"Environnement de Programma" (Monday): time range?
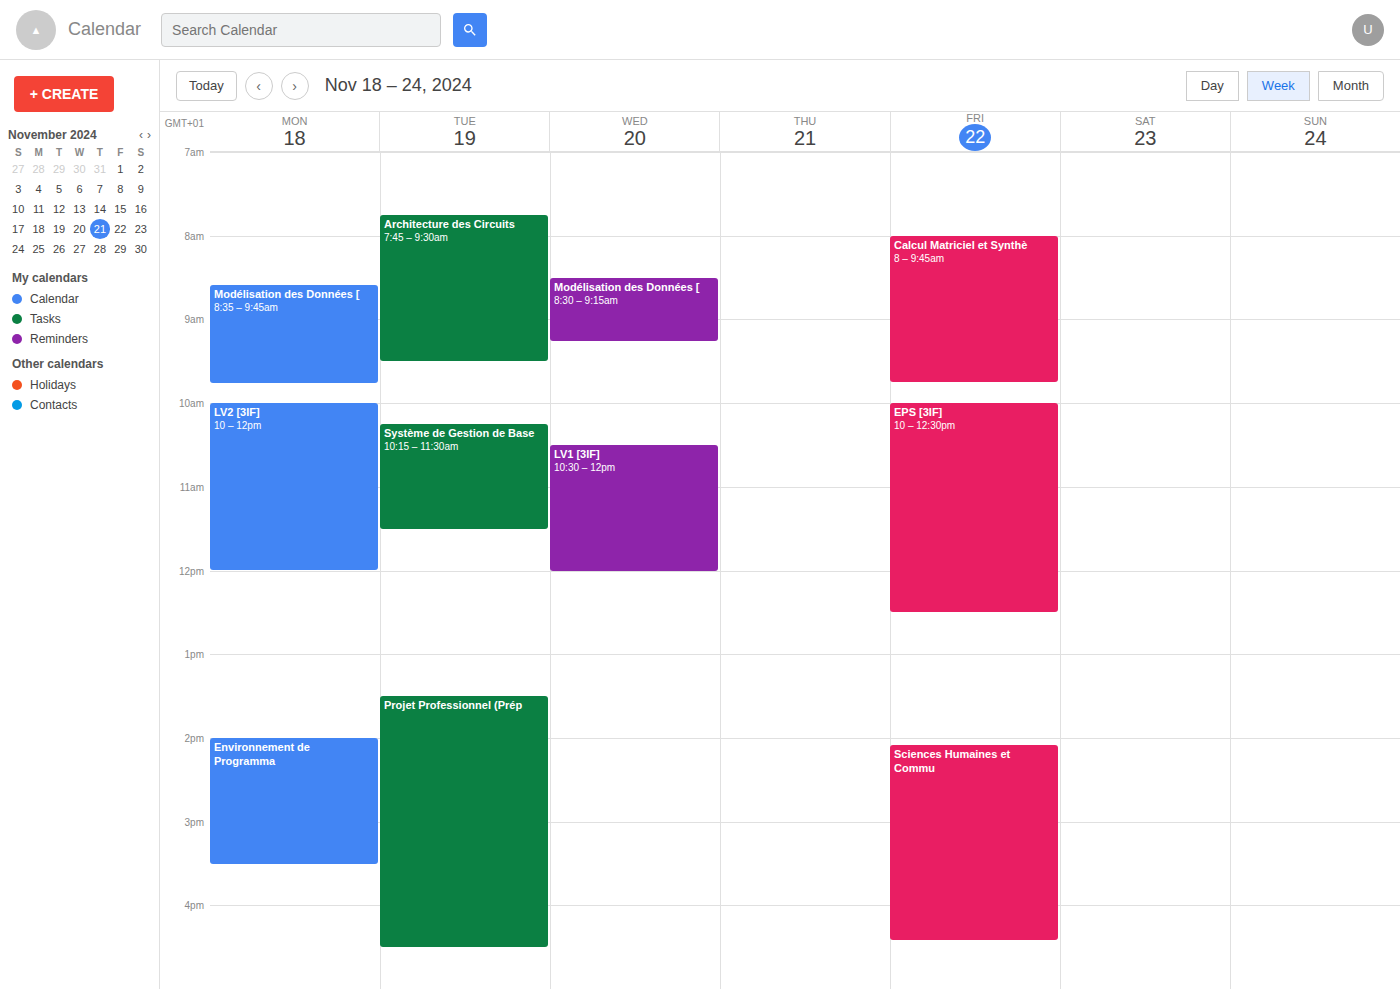
2:00 PM to 3:30 PM